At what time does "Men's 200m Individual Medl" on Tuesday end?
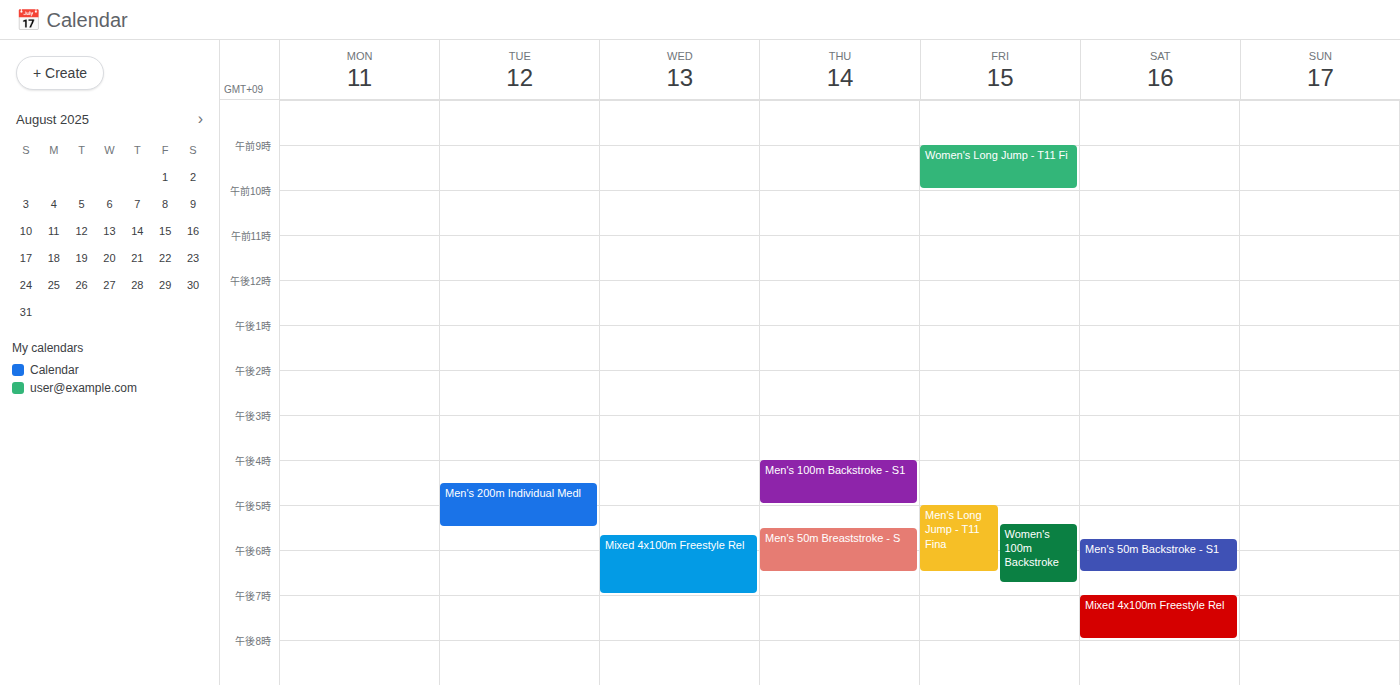
5:30 PM